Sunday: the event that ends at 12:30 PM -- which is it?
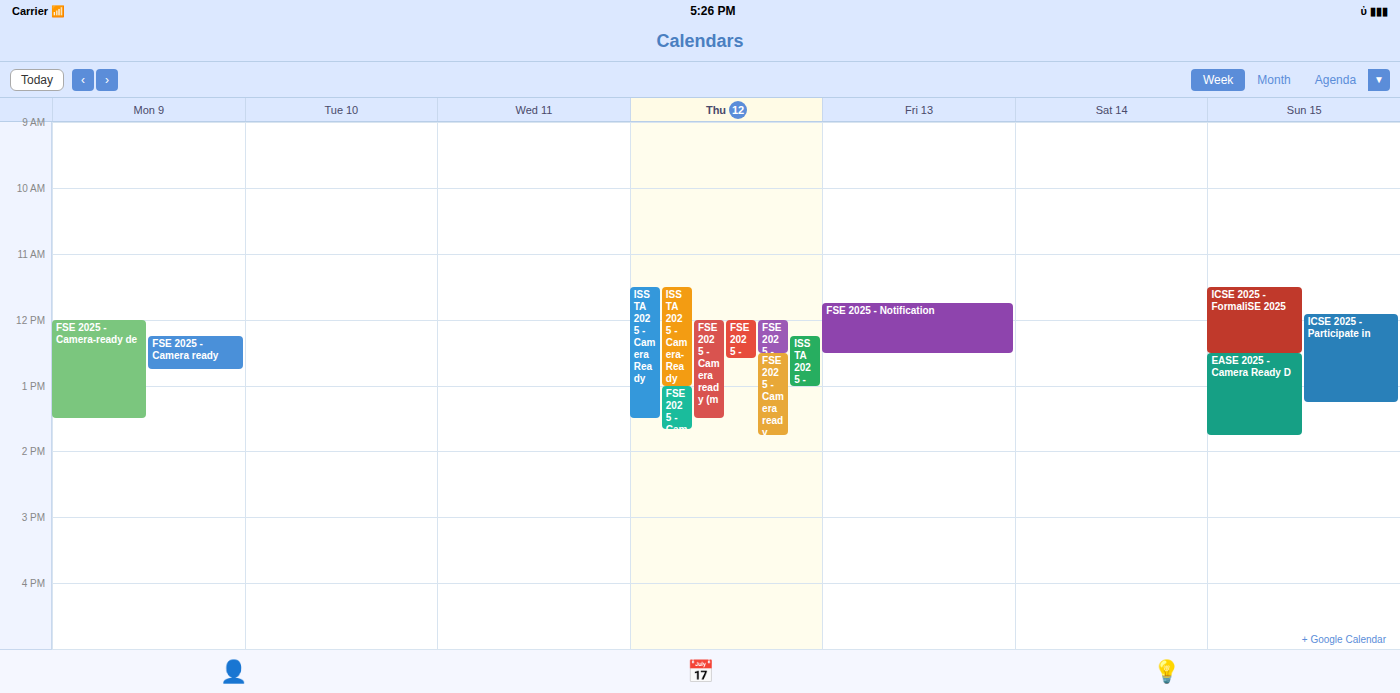
"ICSE 2025 - FormaliSE 2025"